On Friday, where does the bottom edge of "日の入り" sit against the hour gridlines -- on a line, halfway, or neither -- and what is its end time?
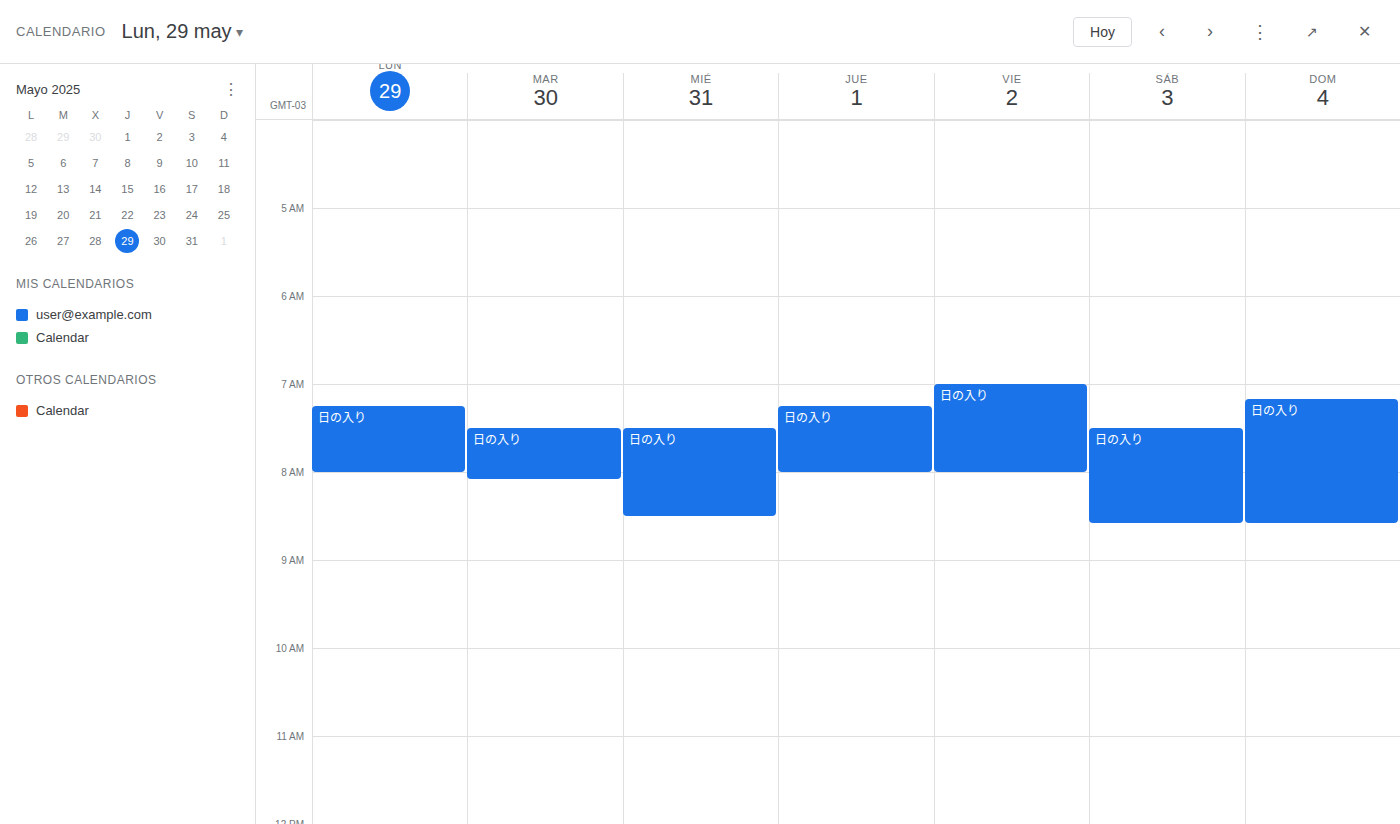
8:00 AM -- exactly on the 8 AM line.